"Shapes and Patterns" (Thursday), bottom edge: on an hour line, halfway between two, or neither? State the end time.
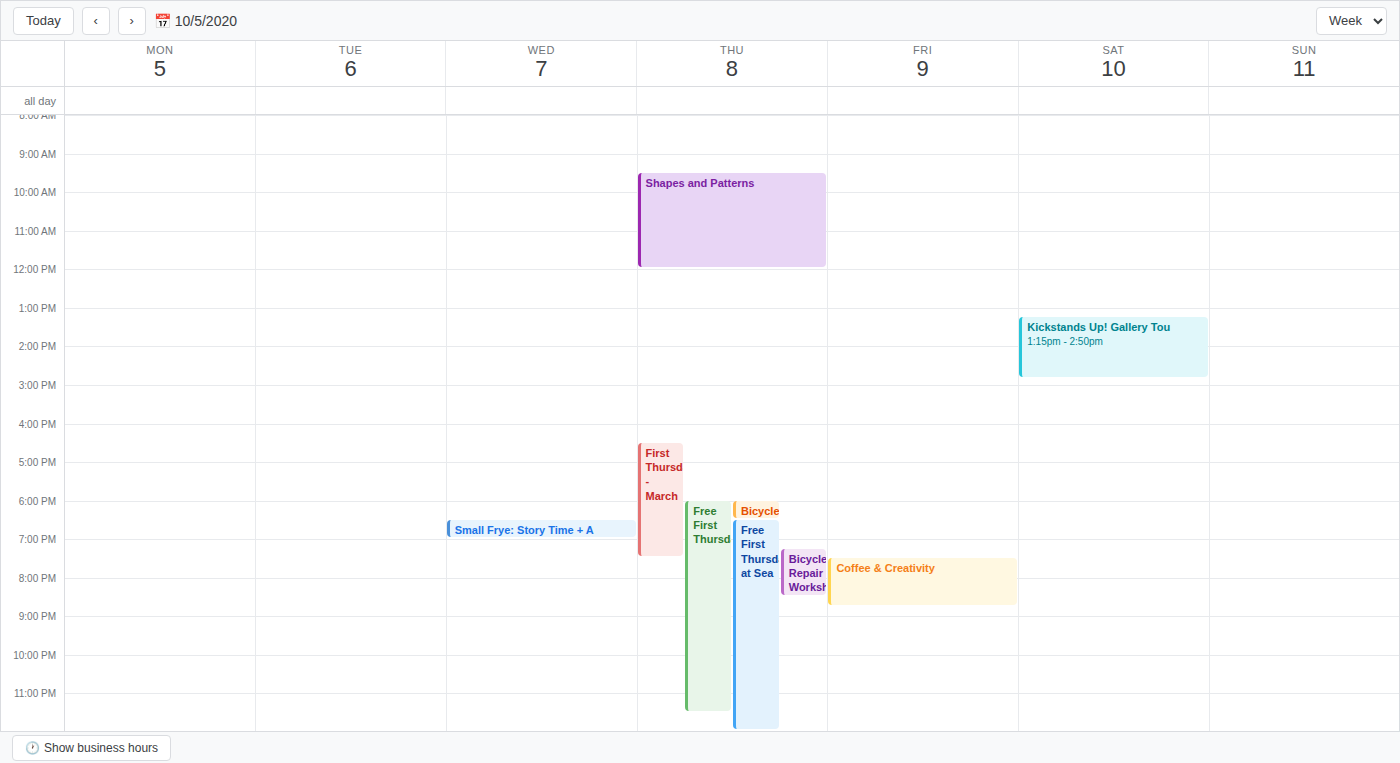
12:00 PM -- exactly on the 12 PM line.